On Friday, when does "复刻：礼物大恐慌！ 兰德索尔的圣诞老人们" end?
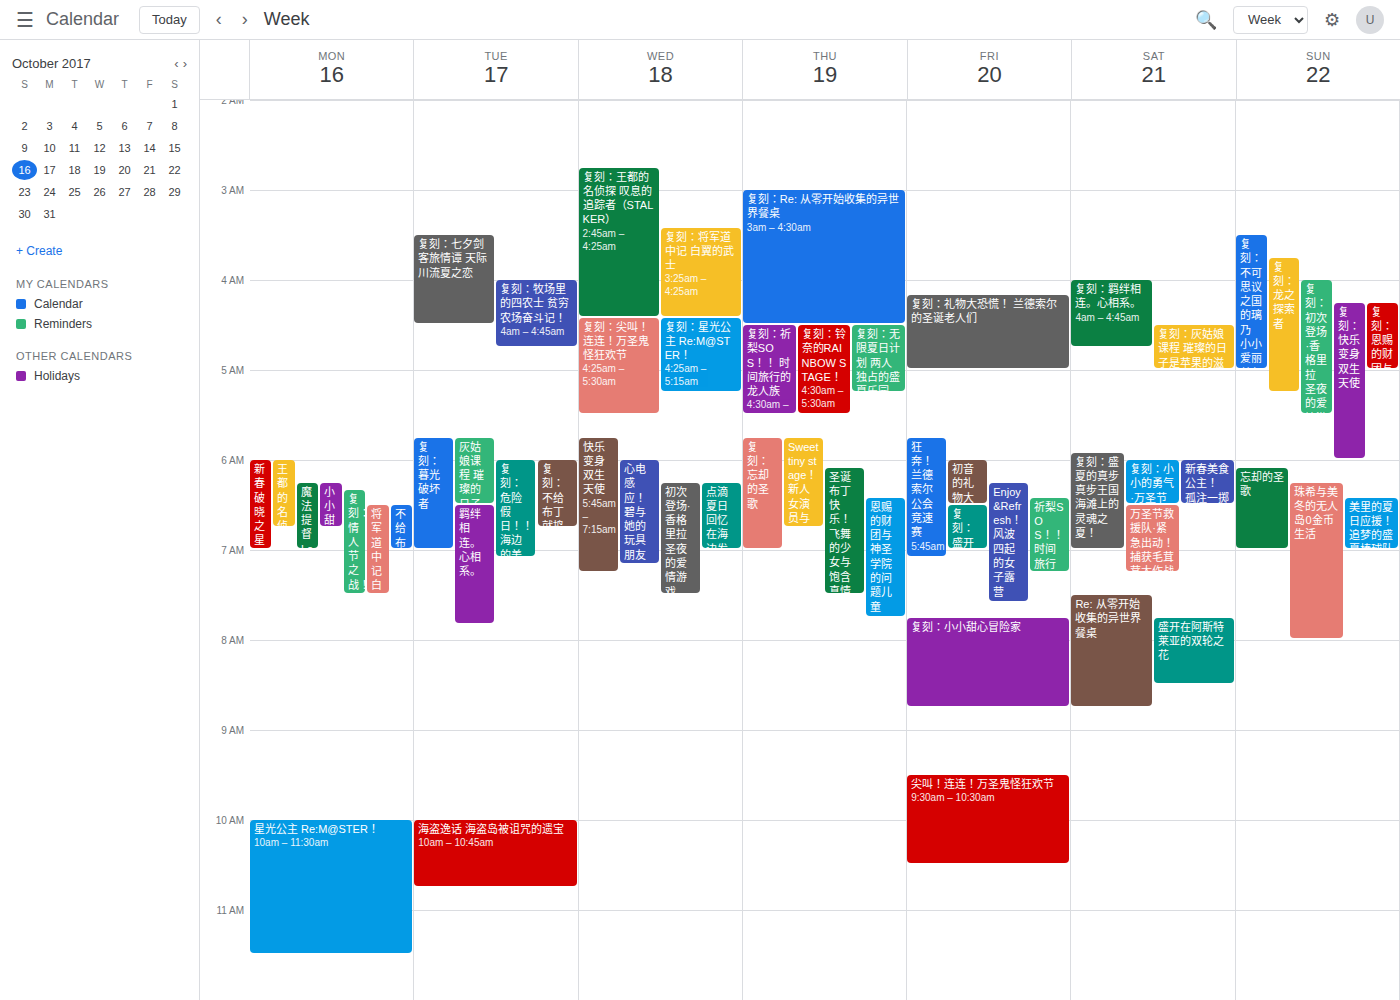
5:00 AM